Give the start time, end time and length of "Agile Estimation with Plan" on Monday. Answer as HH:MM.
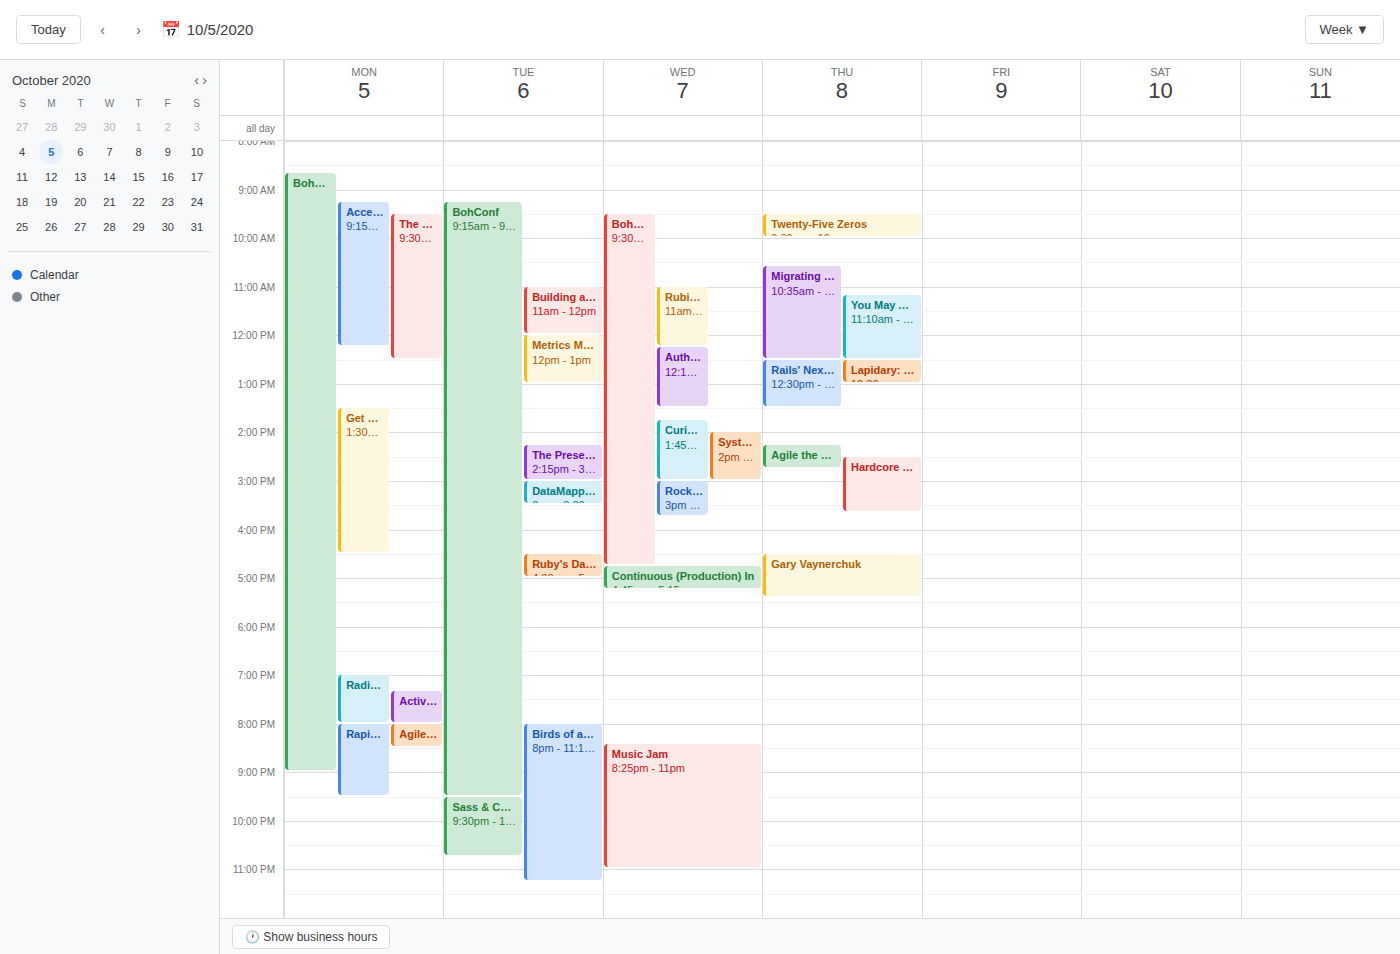
20:00 to 20:30, 30 minutes